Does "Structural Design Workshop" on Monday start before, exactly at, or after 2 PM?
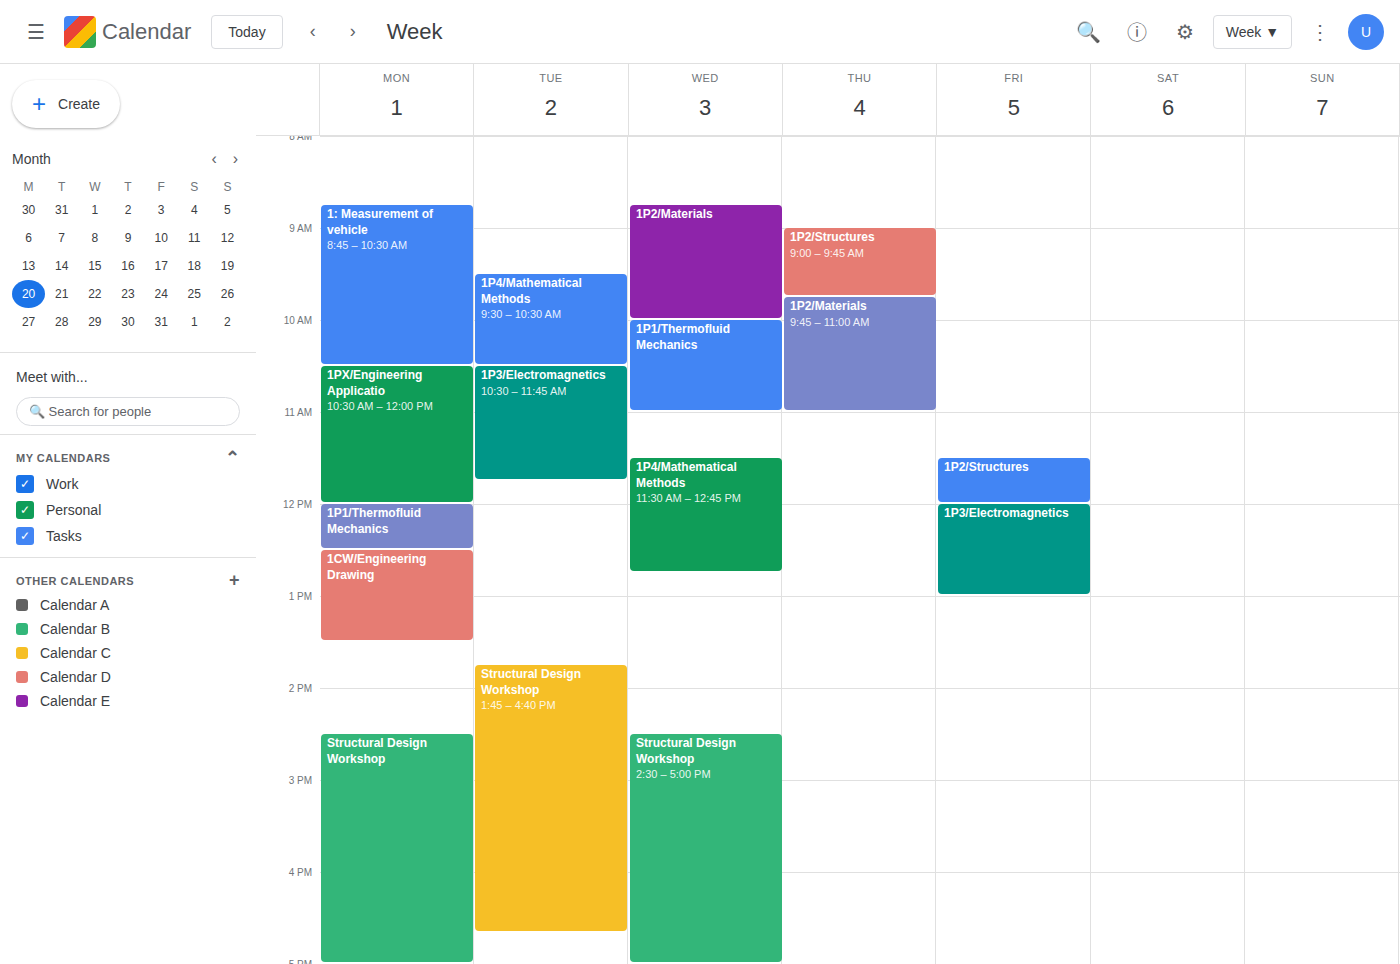
2:30 PM -- after 2 PM, 30 minutes below the 2 PM line.